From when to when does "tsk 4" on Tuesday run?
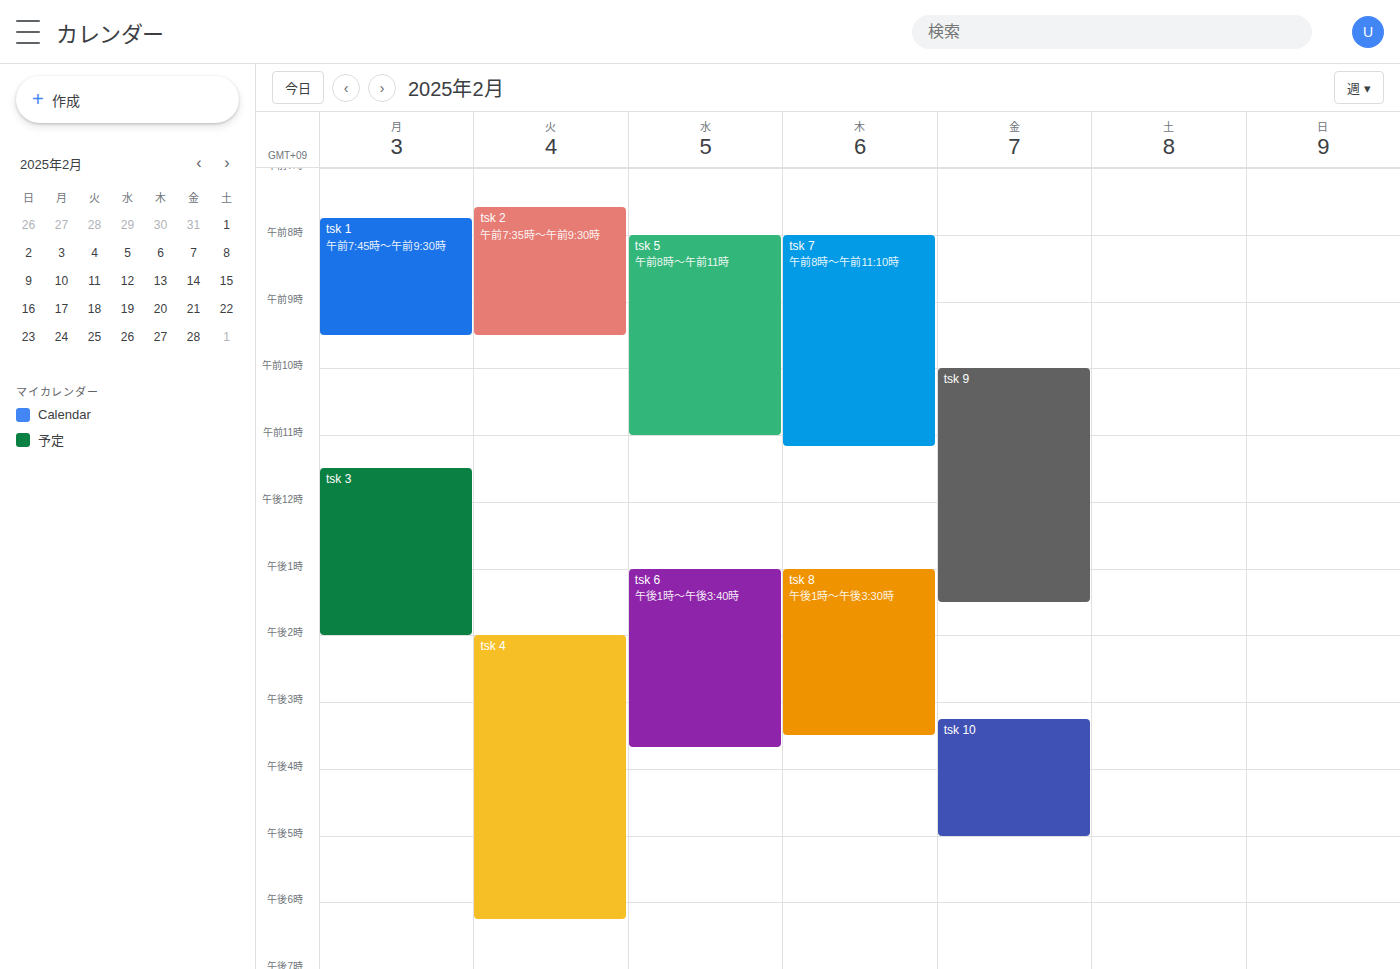
2:00 PM to 6:15 PM